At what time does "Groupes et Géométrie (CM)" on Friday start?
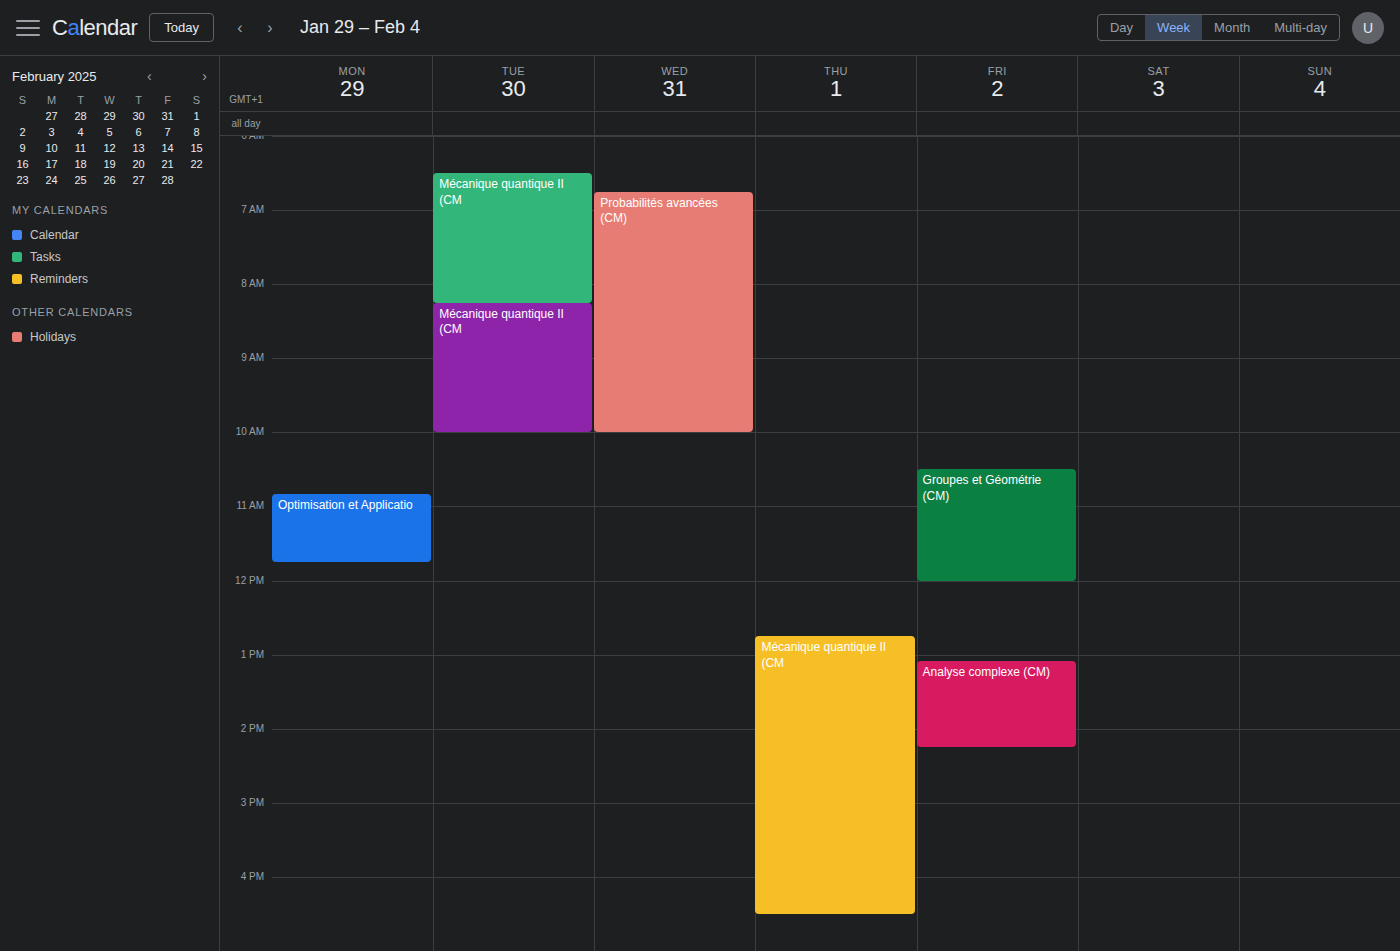
10:30